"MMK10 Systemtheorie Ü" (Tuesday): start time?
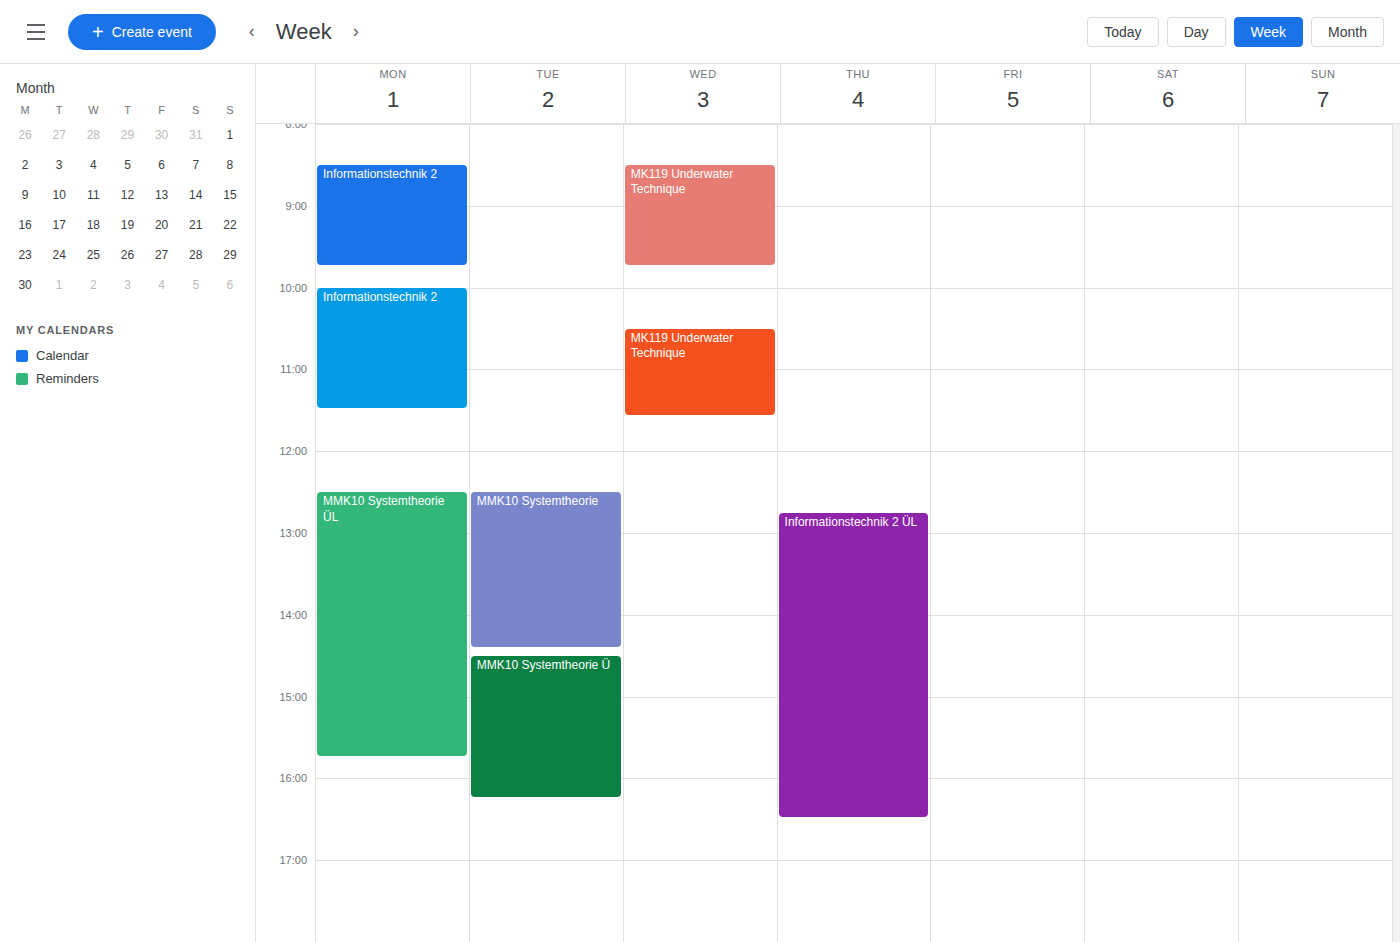
2:30 PM